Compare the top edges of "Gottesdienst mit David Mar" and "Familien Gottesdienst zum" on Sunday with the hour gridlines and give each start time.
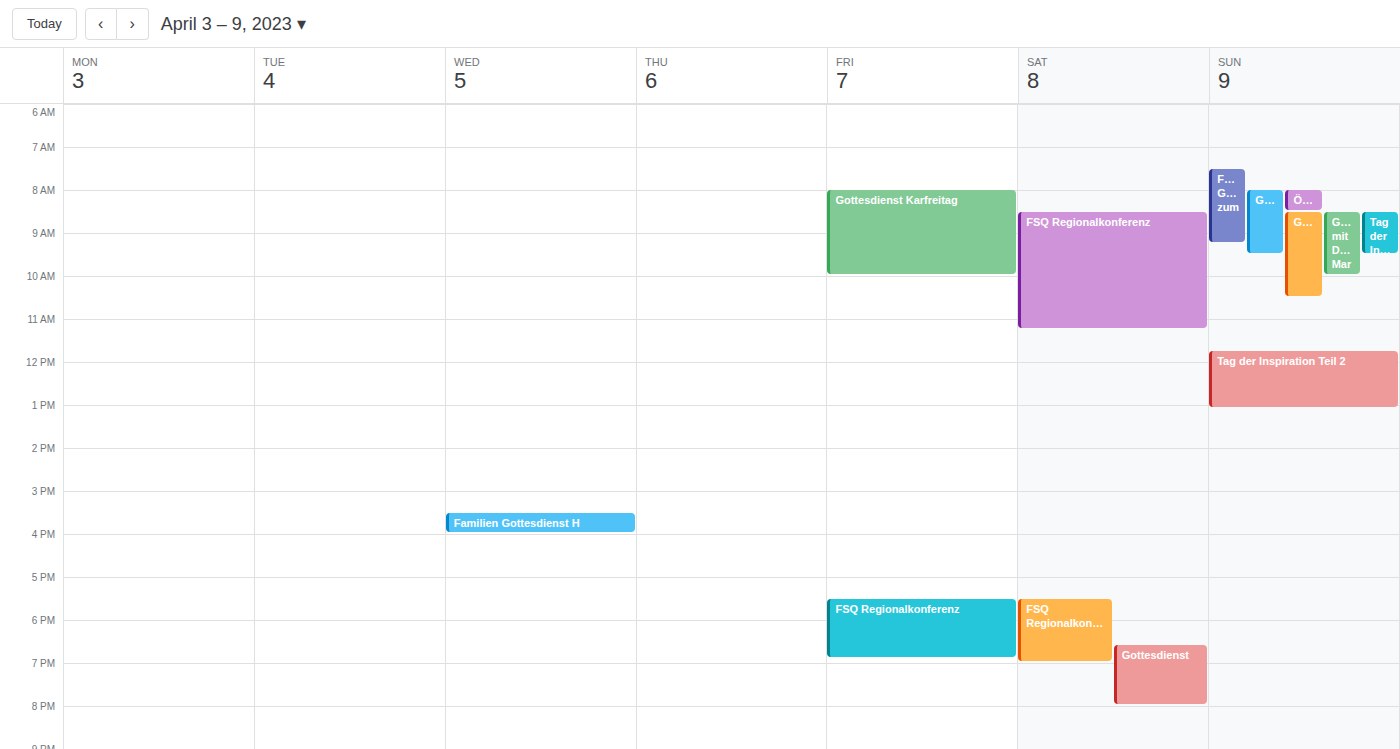
"Gottesdienst mit David Mar": 8:30 AM, halfway between the 8 AM and 9 AM lines. "Familien Gottesdienst zum": 7:30 AM, halfway between the 7 AM and 8 AM lines.